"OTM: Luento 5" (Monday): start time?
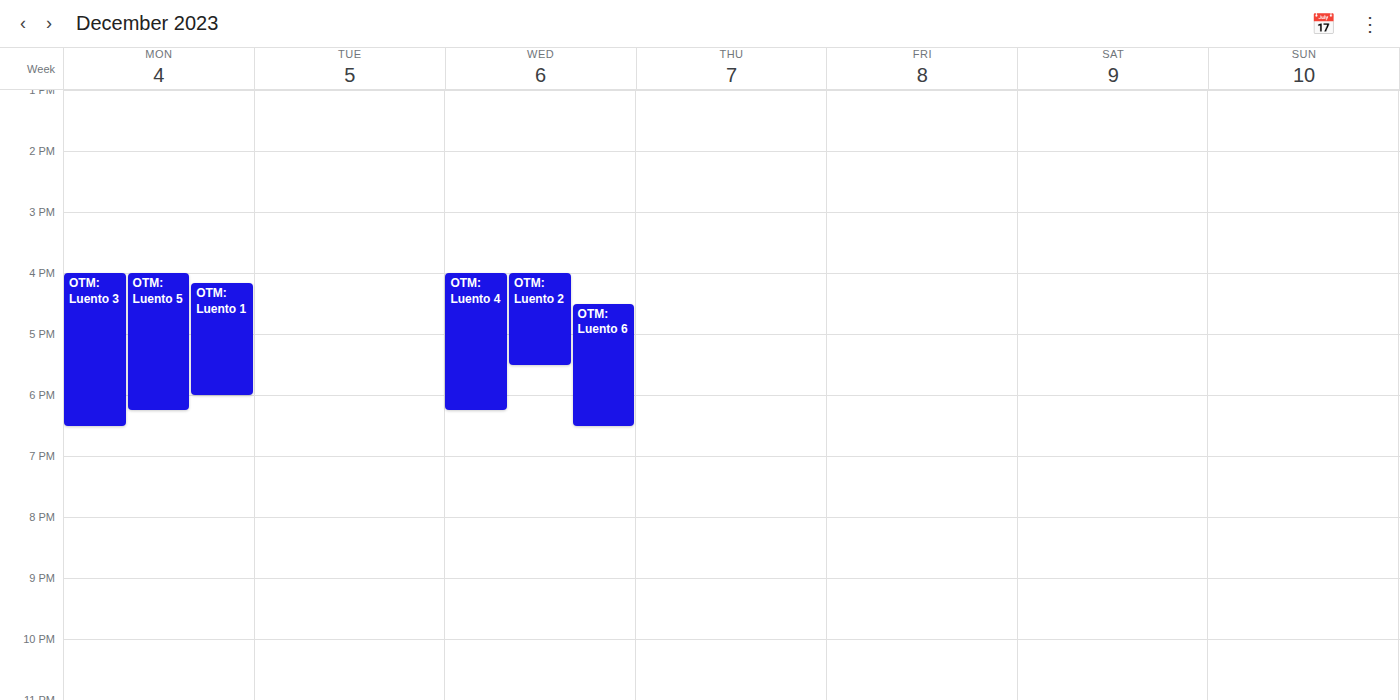
4:00 PM